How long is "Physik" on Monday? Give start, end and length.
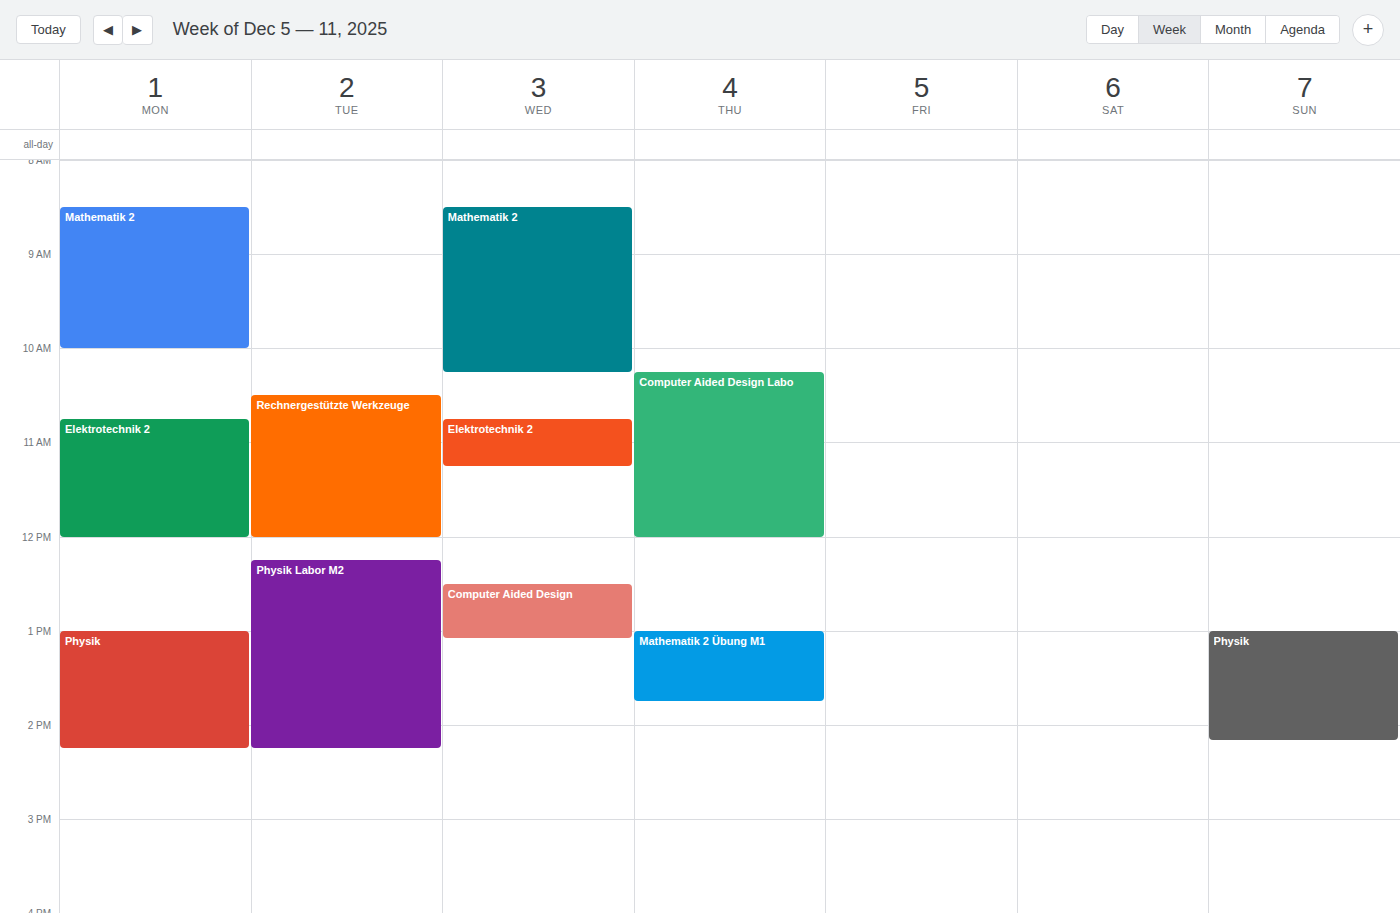
1:00 PM to 2:15 PM, 1 hour 15 minutes